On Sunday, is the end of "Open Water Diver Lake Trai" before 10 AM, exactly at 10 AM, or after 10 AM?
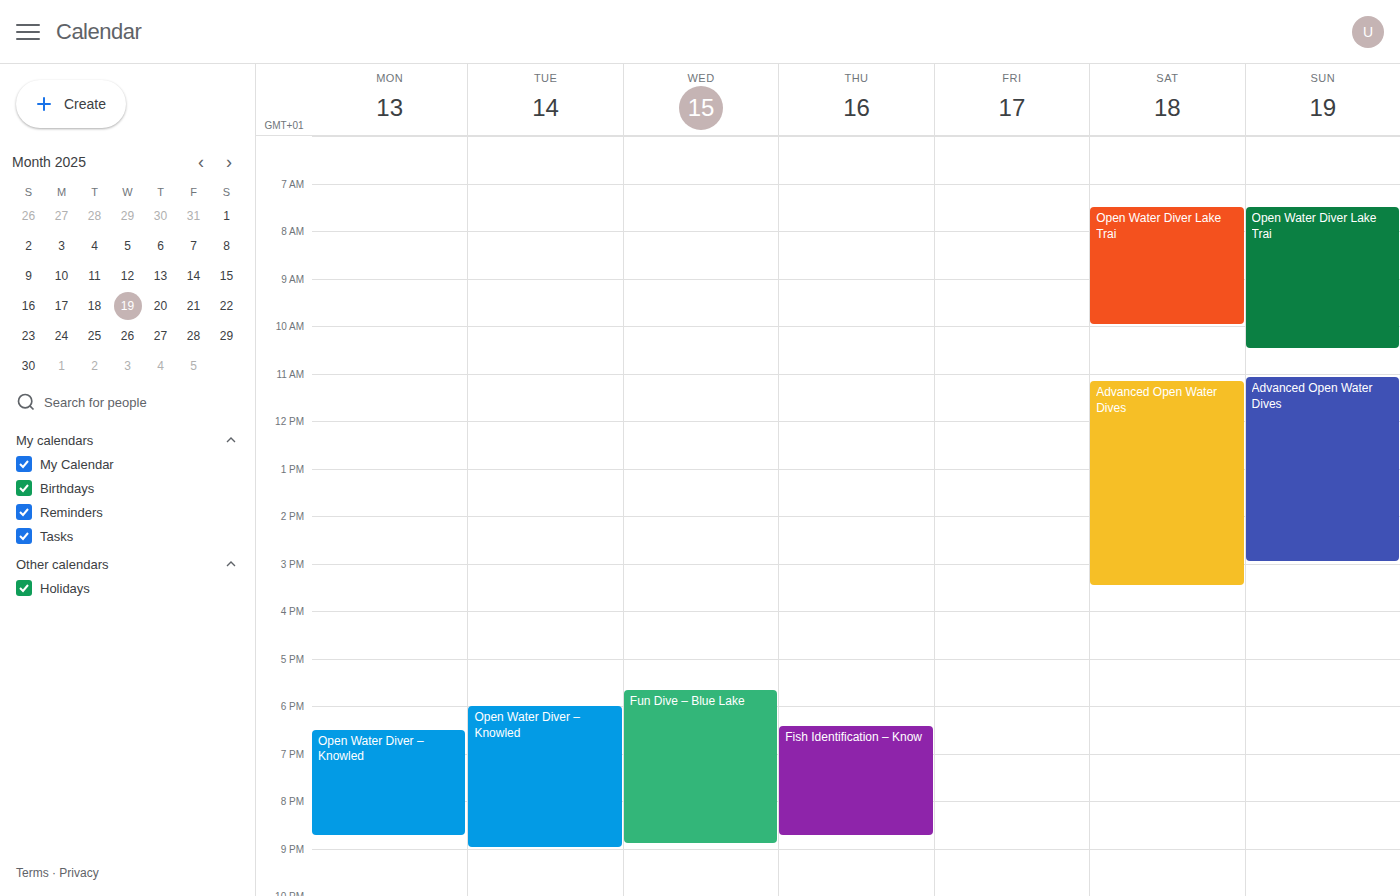
10:30 AM -- after 10 AM, 30 minutes below the 10 AM line.